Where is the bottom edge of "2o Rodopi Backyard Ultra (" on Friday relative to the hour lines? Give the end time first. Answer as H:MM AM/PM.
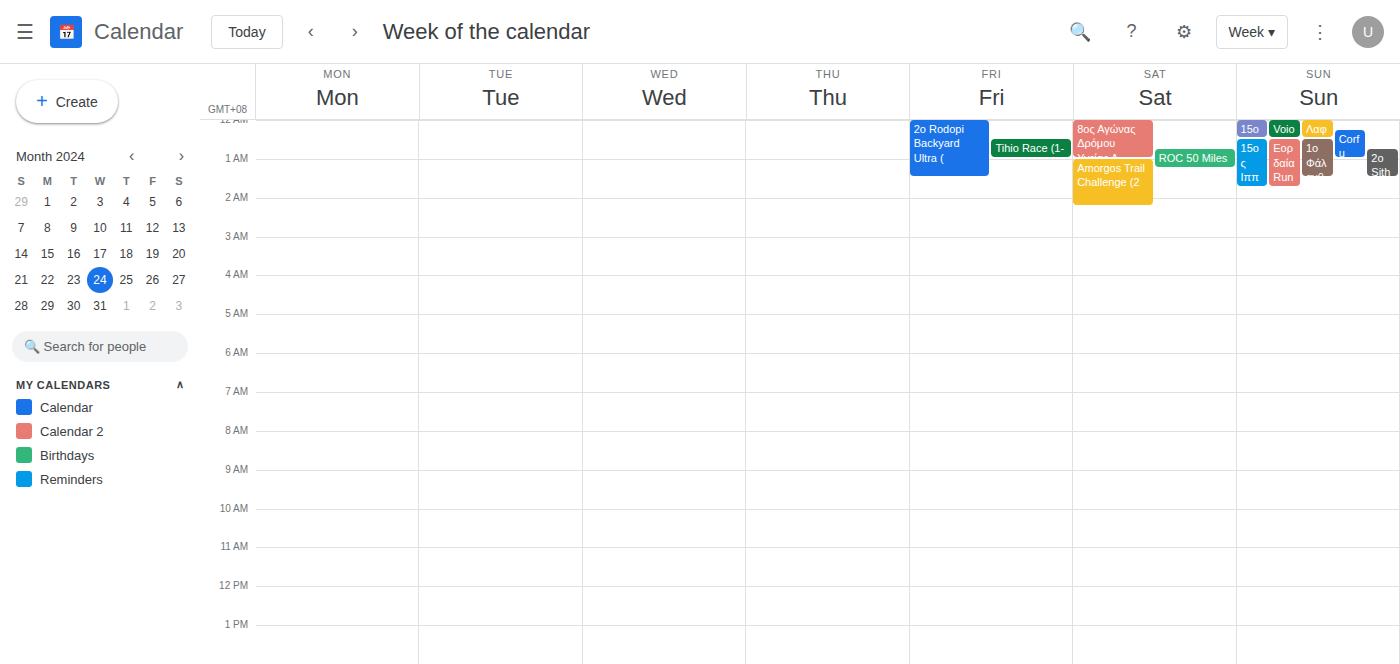
1:30 AM -- halfway between the 1 AM and 2 AM lines.